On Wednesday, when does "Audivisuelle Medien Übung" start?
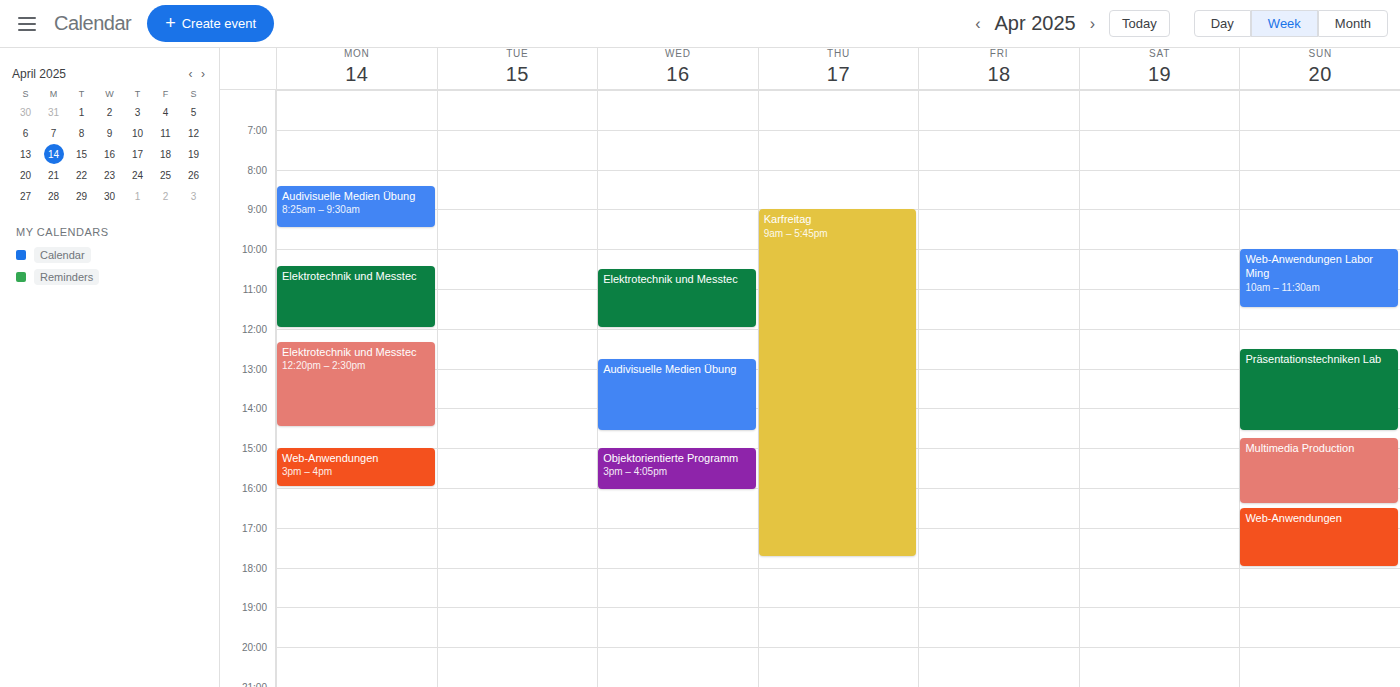
12:45 PM